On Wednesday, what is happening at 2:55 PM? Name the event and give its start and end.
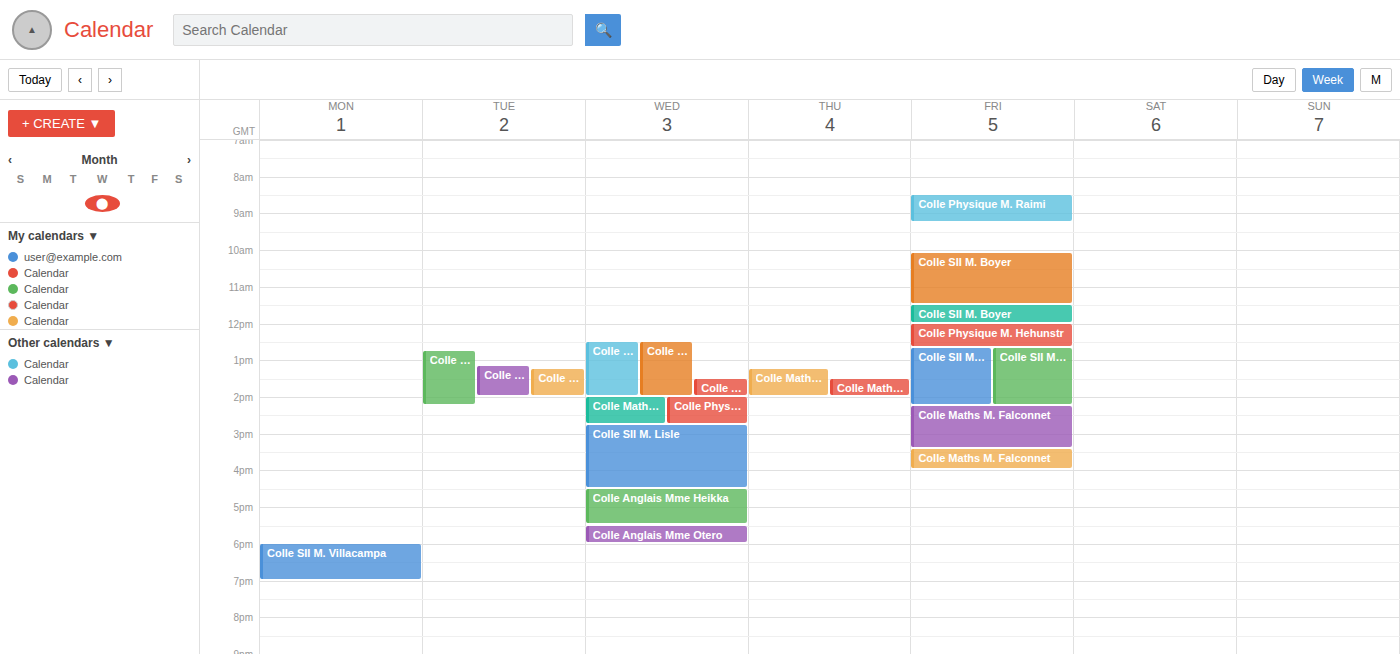
"Colle SII M. Lisle", 2:45 PM to 4:30 PM